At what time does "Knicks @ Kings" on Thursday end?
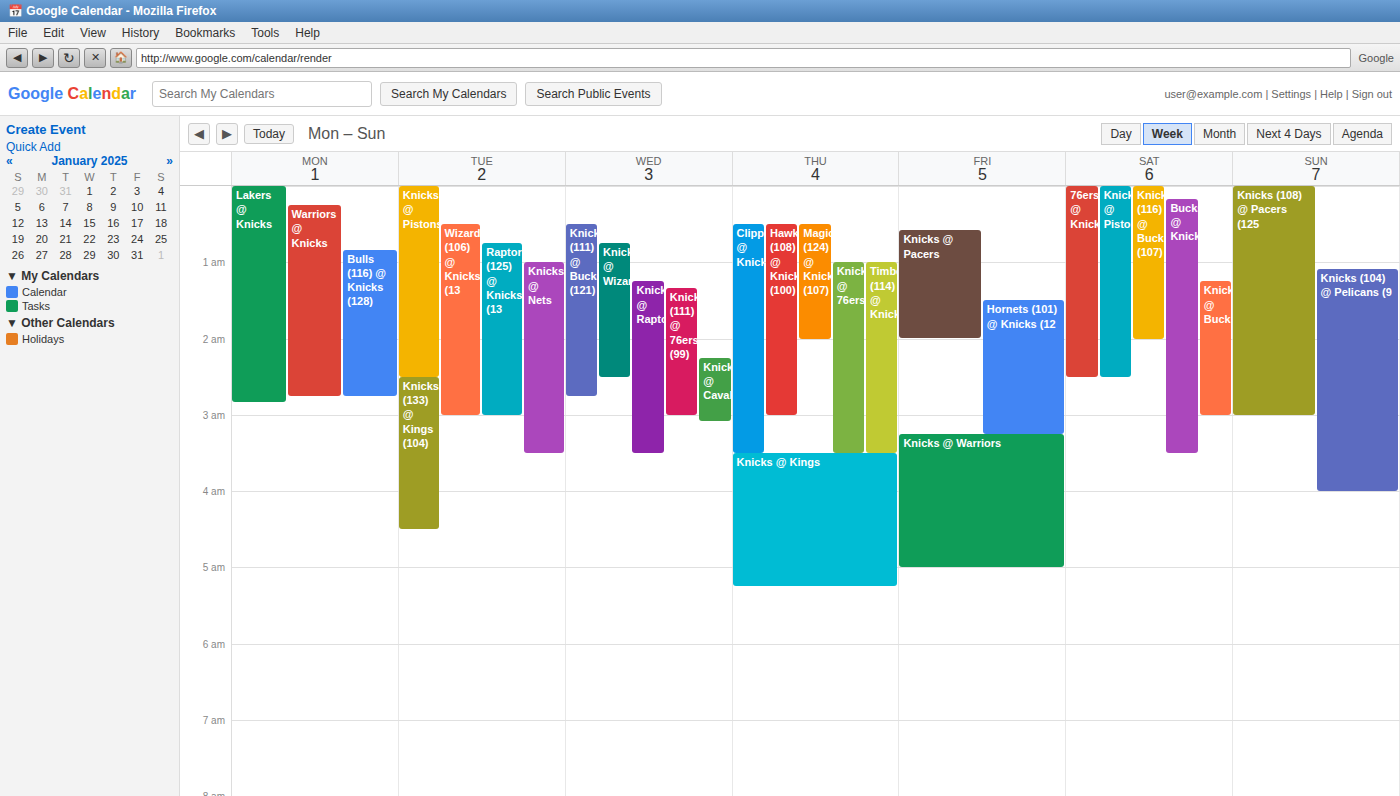
5:15 AM